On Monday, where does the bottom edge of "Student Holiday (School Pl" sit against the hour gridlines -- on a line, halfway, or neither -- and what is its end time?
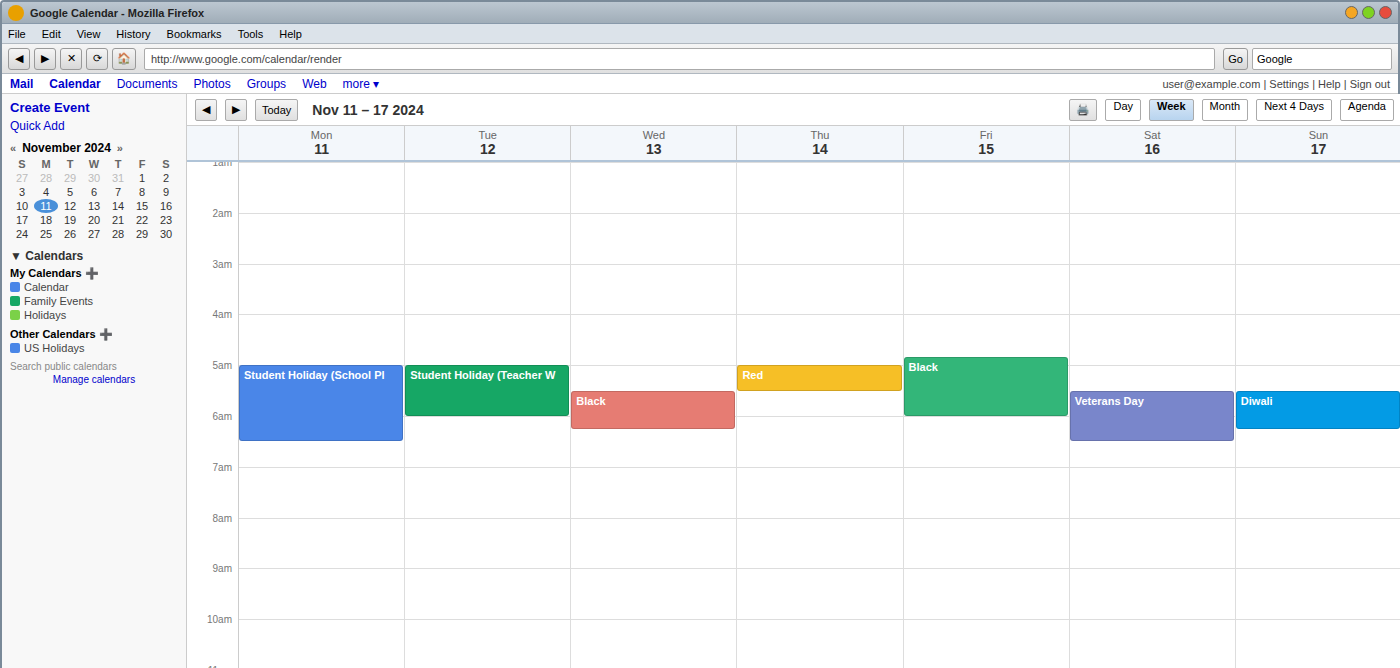
06:30 -- halfway between the 06:00 and 07:00 lines.